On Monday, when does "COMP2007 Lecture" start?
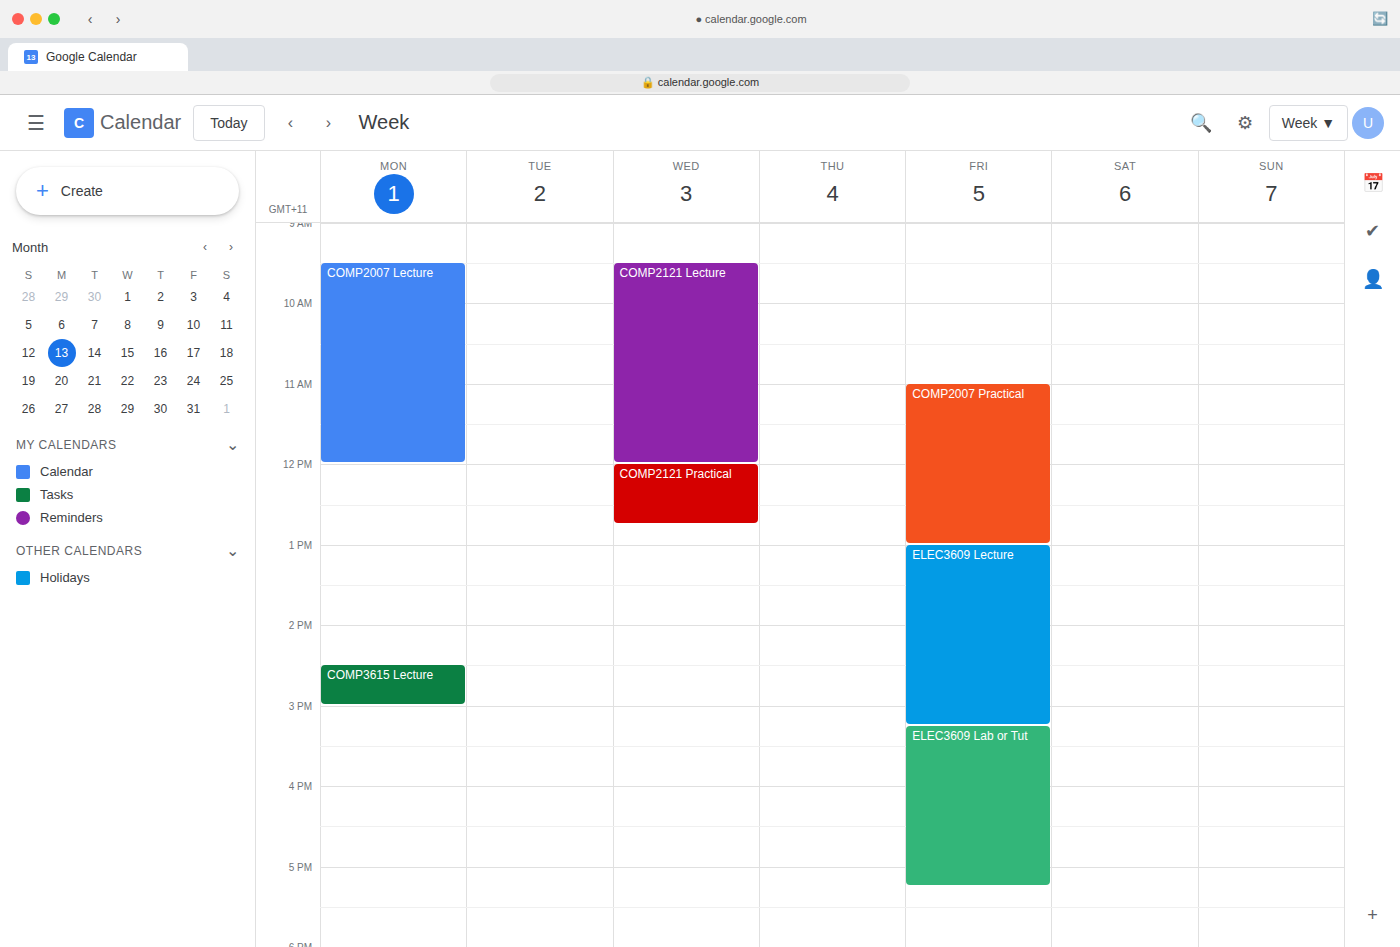
9:30 AM